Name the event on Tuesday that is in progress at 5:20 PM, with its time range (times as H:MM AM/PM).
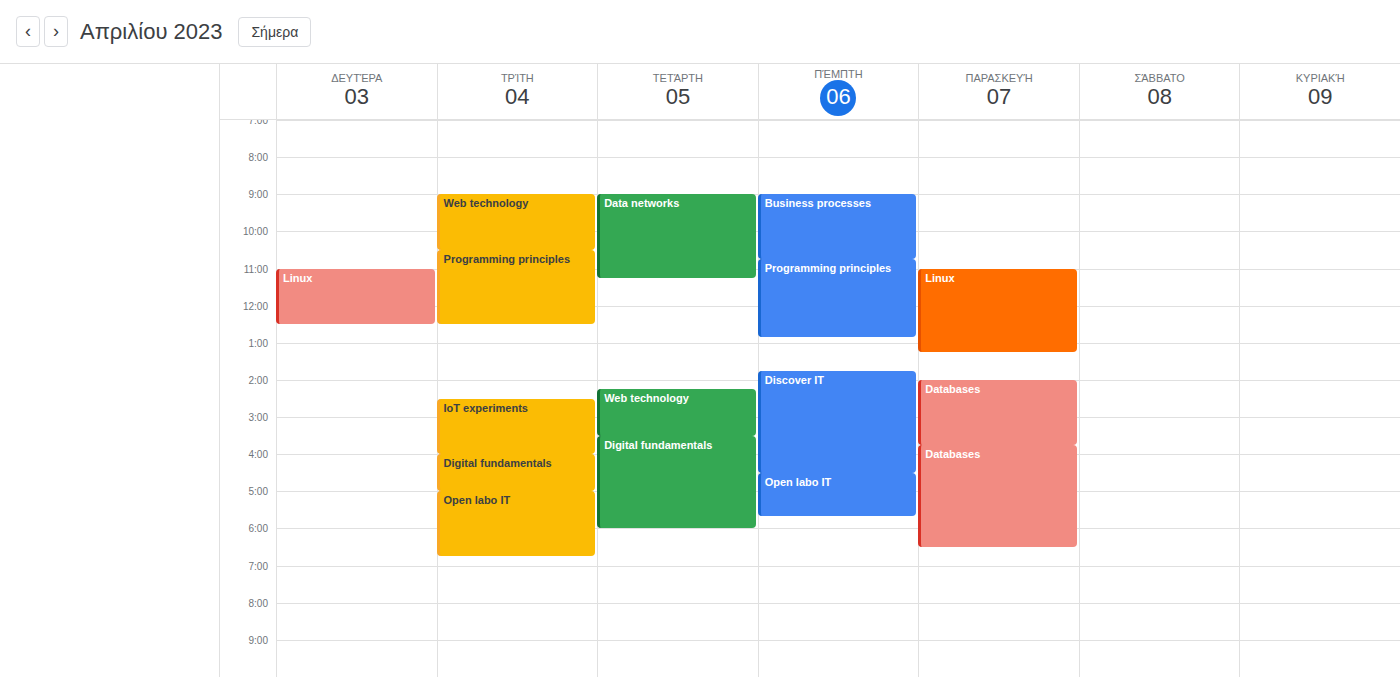
"Open labo IT", 5:00 PM to 6:45 PM